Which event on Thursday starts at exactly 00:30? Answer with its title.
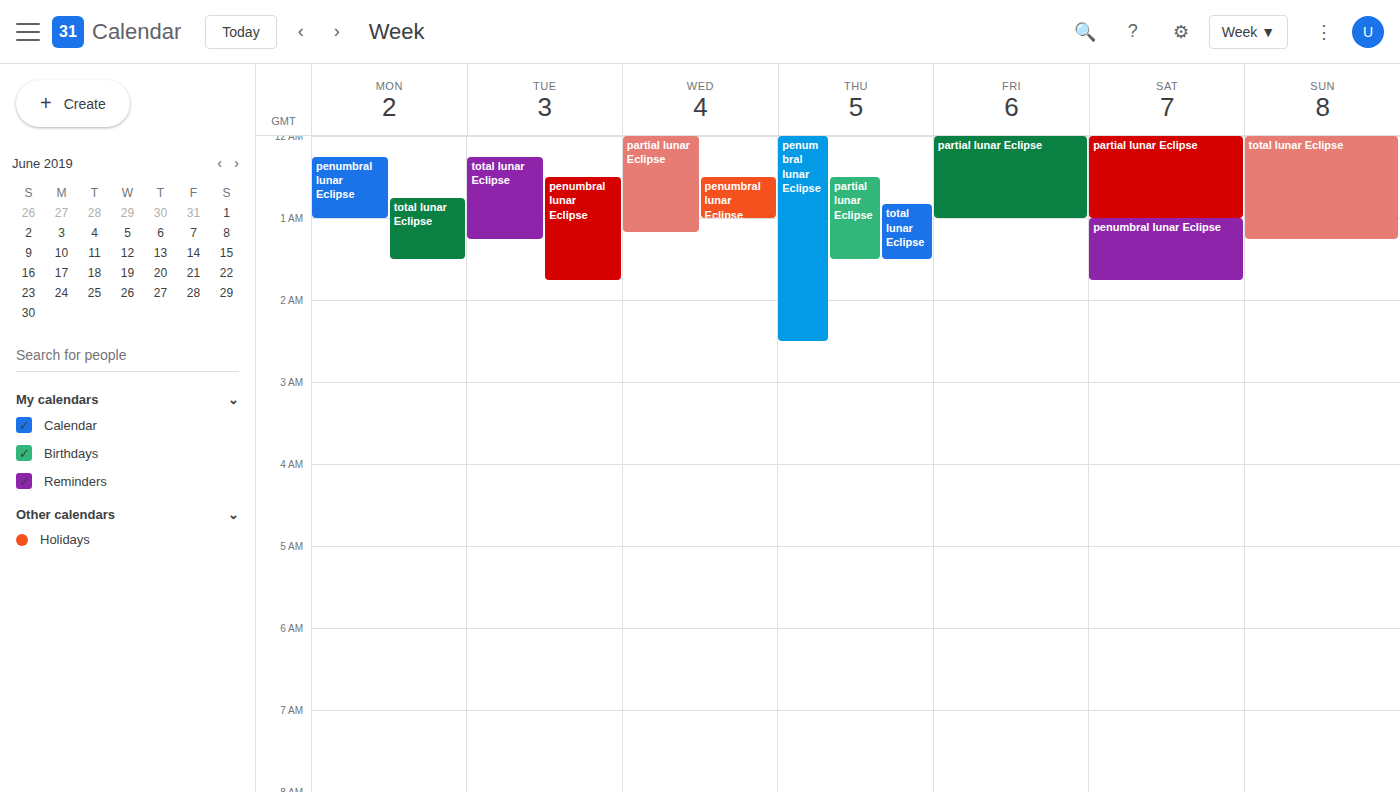
"partial lunar Eclipse"